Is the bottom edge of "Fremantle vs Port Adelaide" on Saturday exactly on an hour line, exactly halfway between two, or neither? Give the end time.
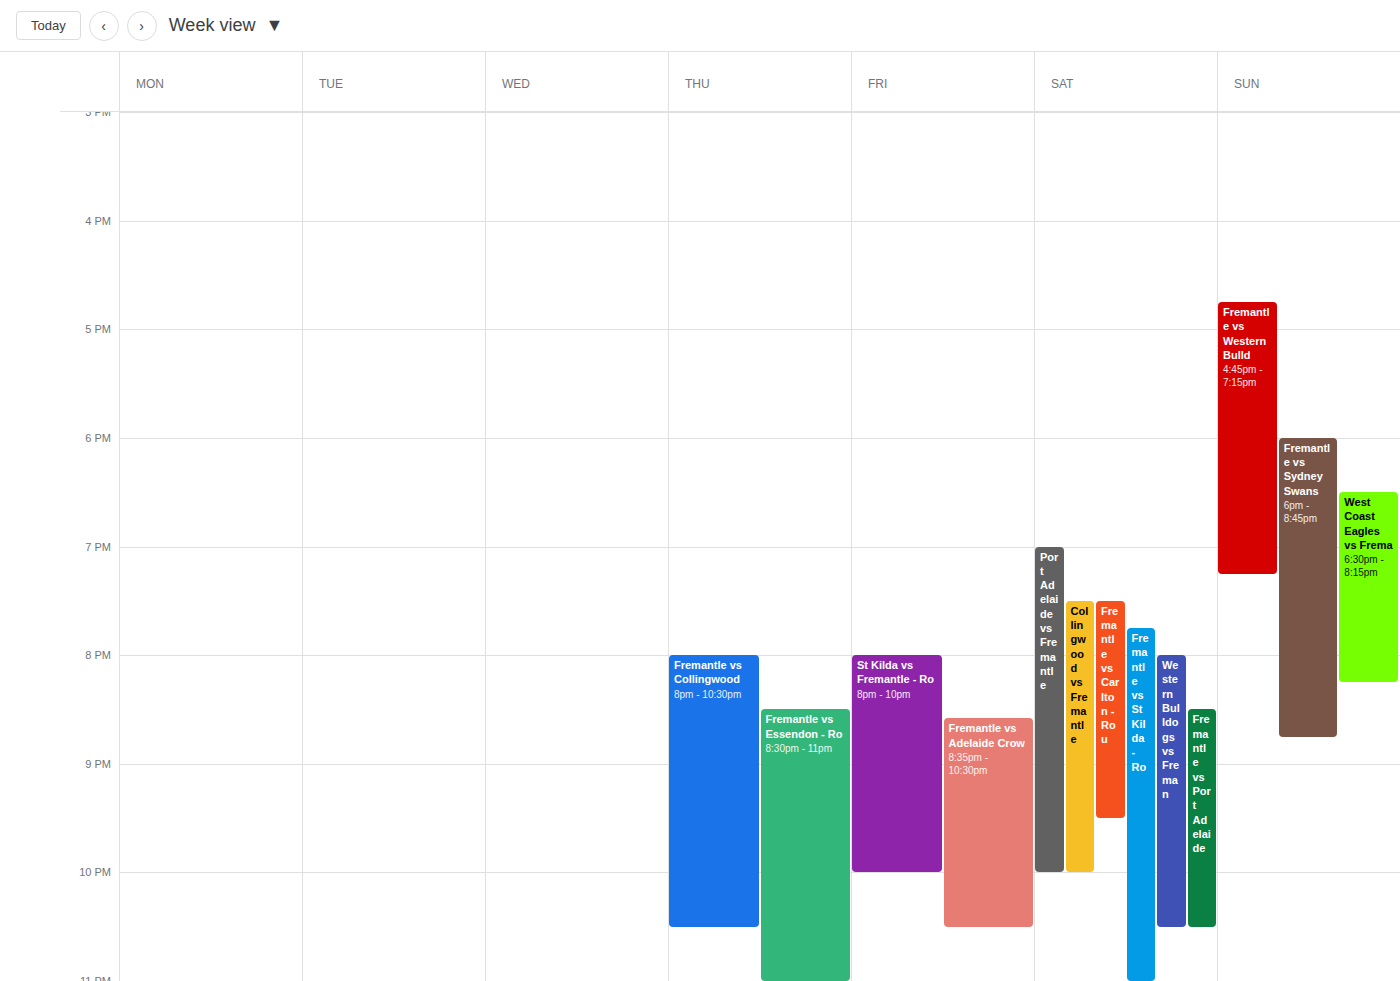
10:30 PM -- halfway between the 10 PM and 11 PM lines.